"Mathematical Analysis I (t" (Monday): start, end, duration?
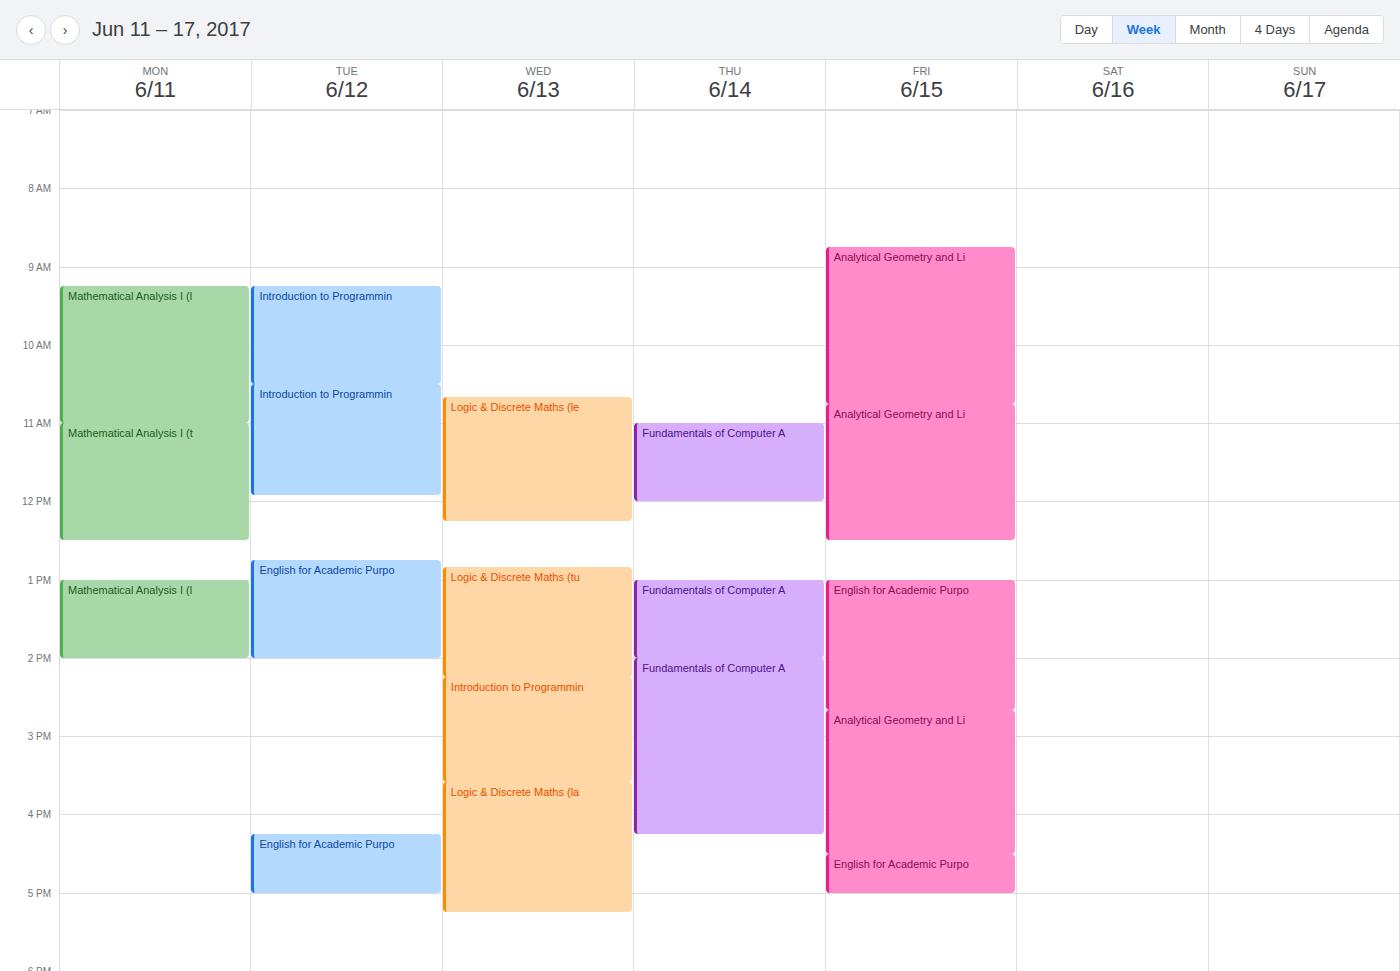
11:00 AM to 12:30 PM, 1 hour 30 minutes